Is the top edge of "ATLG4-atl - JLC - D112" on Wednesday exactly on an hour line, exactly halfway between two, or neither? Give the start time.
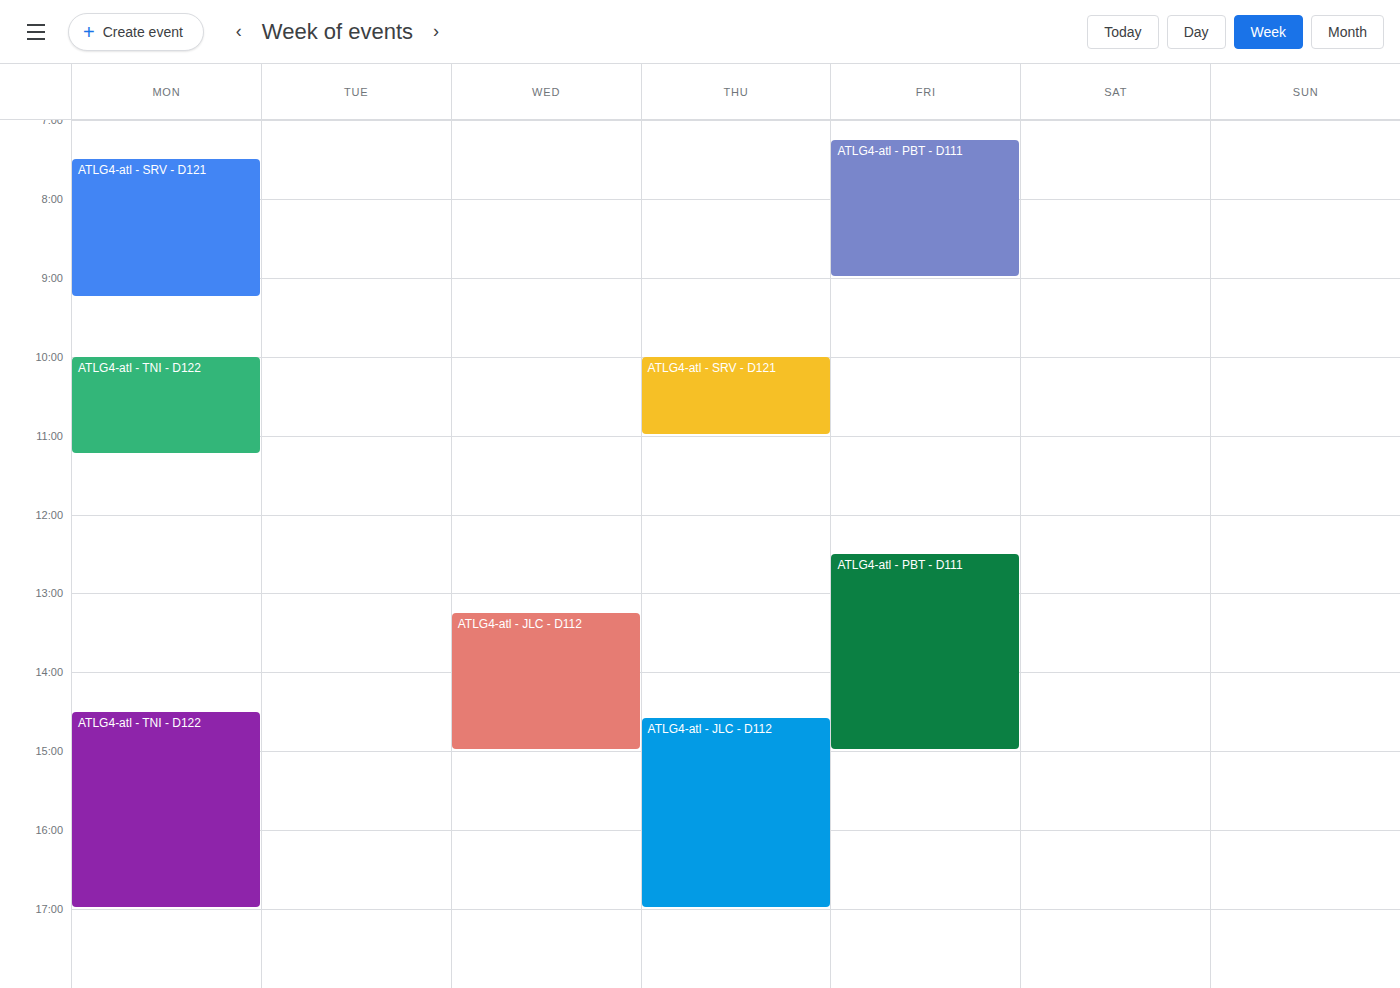
1:15 PM -- neither: a quarter of the way from the 1 PM line to the 2 PM line.